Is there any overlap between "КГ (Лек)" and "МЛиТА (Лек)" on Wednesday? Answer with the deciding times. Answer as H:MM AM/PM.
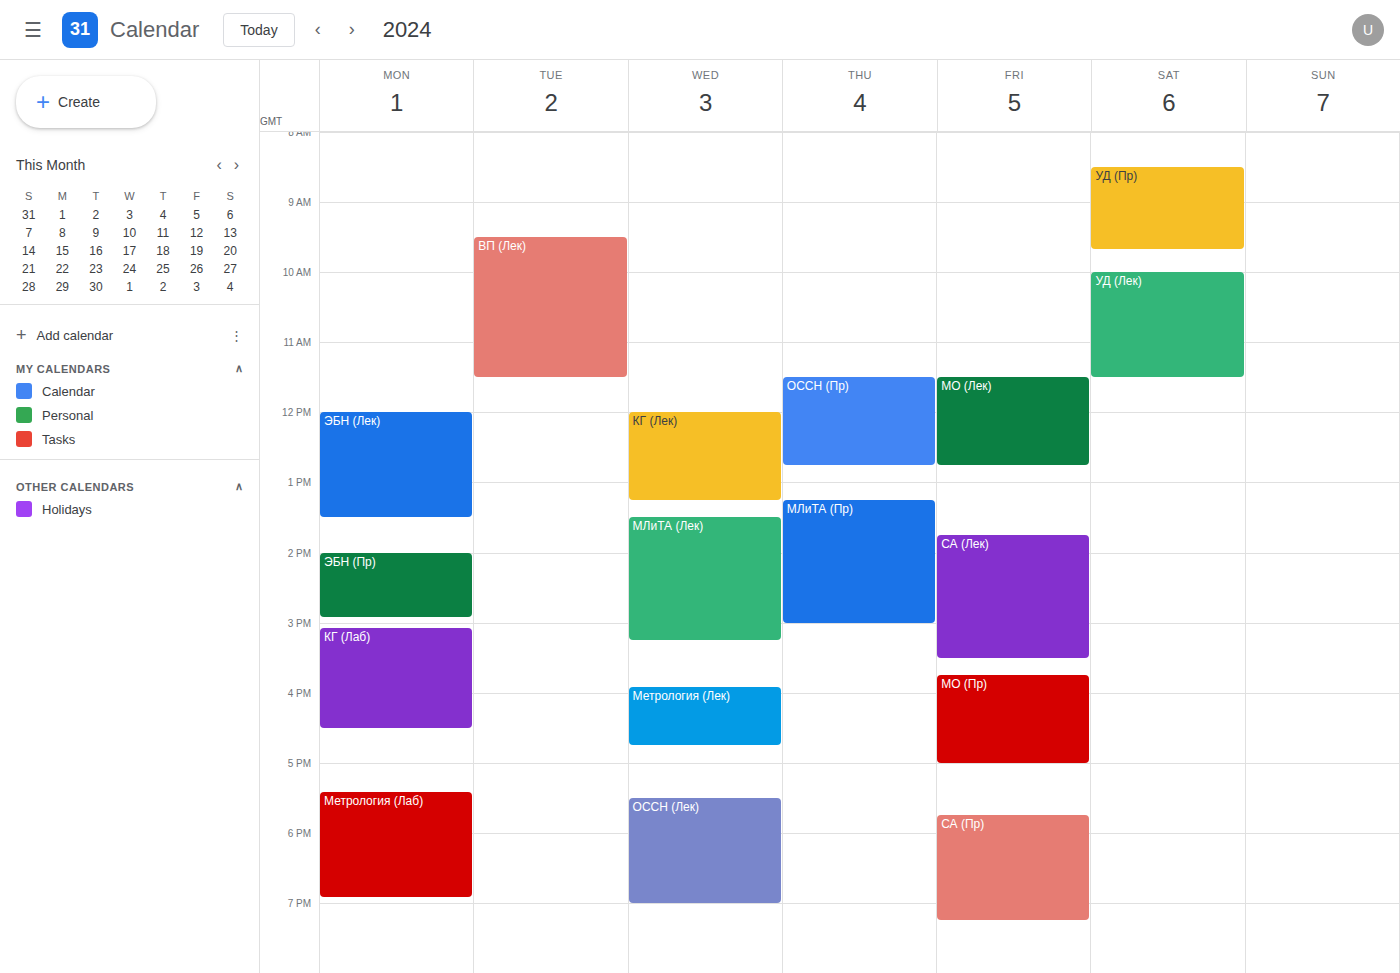
"КГ (Лек)" ends at 1:15 PM and "МЛиТА (Лек)" starts at 1:30 PM -- no overlap.